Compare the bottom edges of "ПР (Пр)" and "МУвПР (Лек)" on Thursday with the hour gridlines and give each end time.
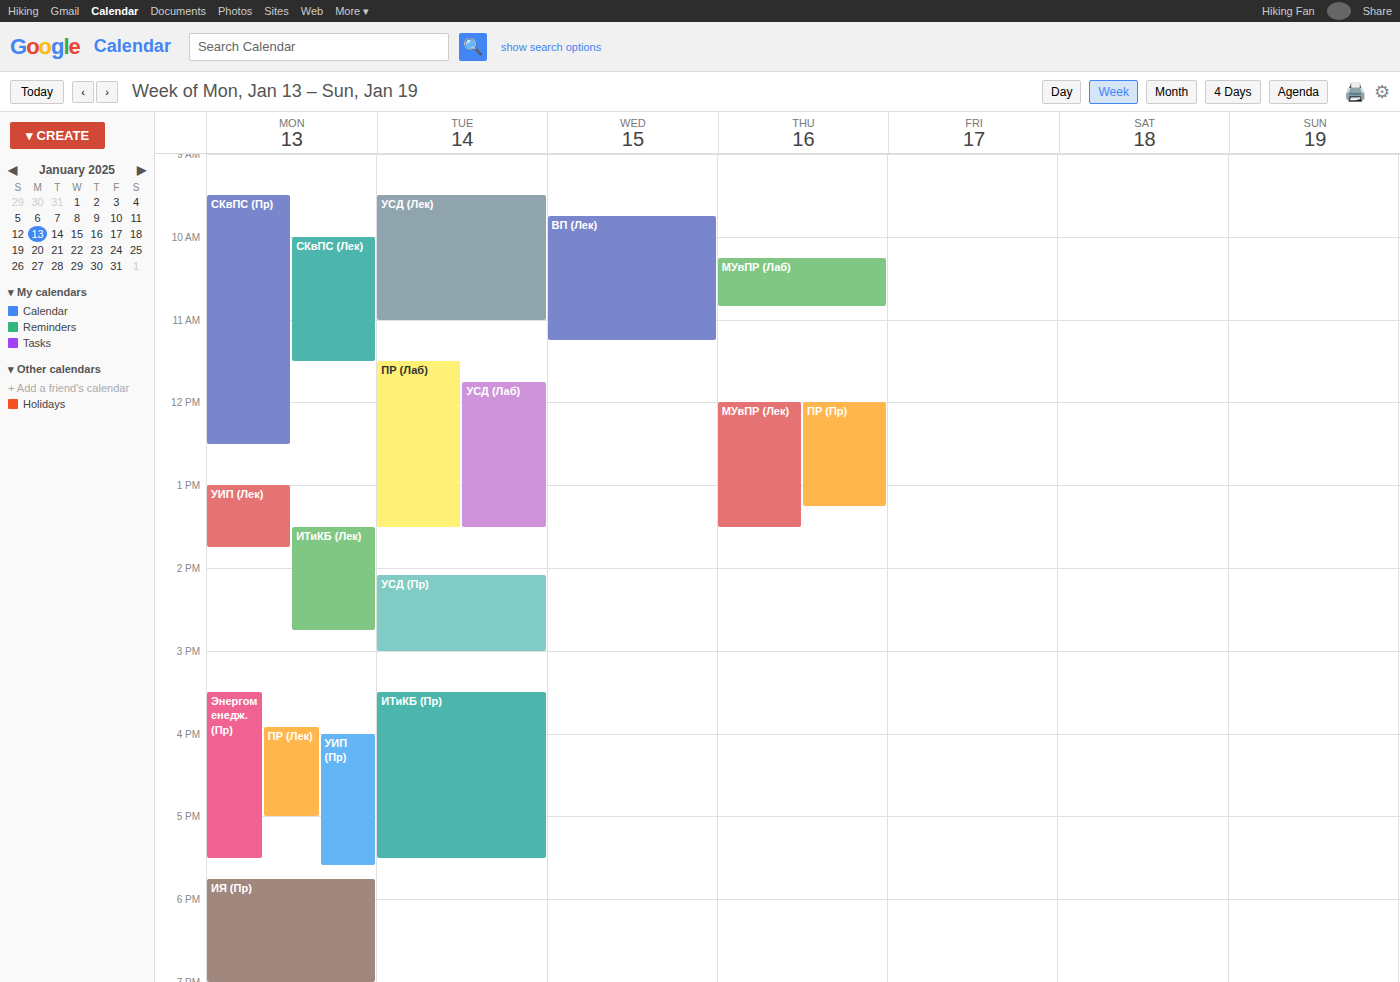
"ПР (Пр)": 1:15 PM, neither: a quarter of the way from the 1 PM line to the 2 PM line. "МУвПР (Лек)": 1:30 PM, halfway between the 1 PM and 2 PM lines.